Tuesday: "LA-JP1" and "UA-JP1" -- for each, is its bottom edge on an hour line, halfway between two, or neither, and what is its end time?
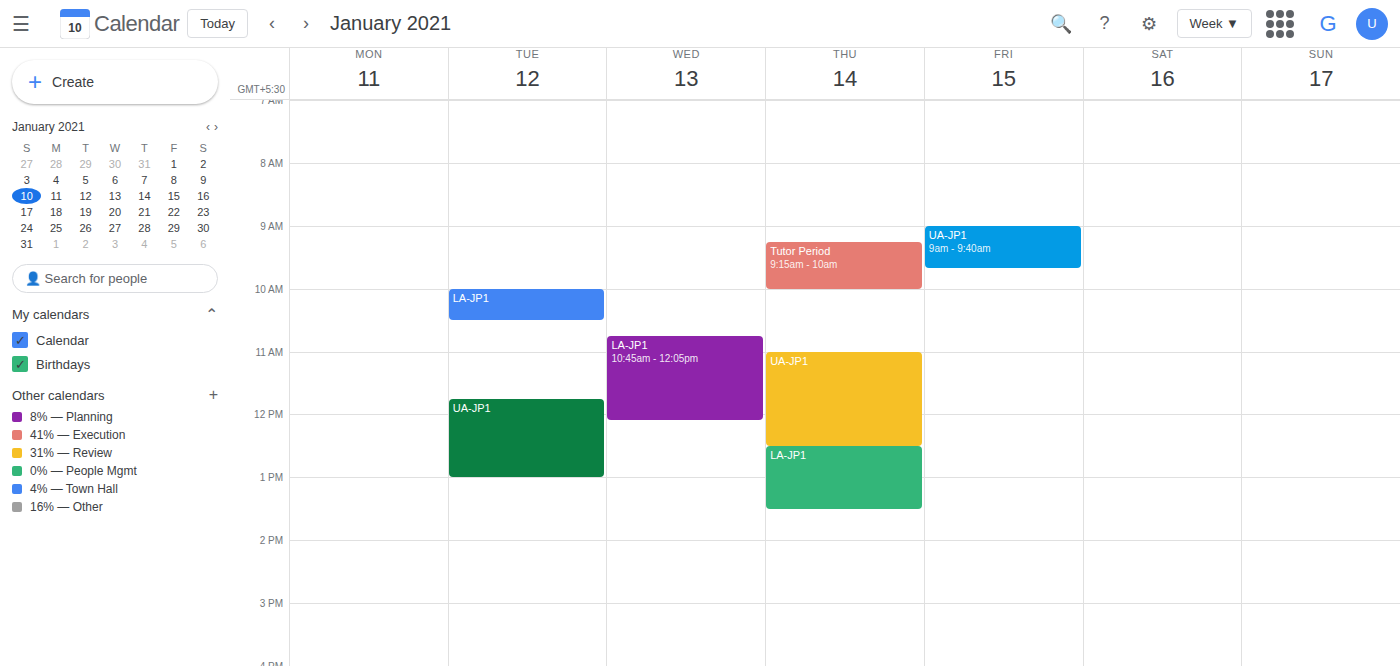
"LA-JP1": 10:30 AM, halfway between the 10 AM and 11 AM lines. "UA-JP1": 1:00 PM, exactly on the 1 PM line.